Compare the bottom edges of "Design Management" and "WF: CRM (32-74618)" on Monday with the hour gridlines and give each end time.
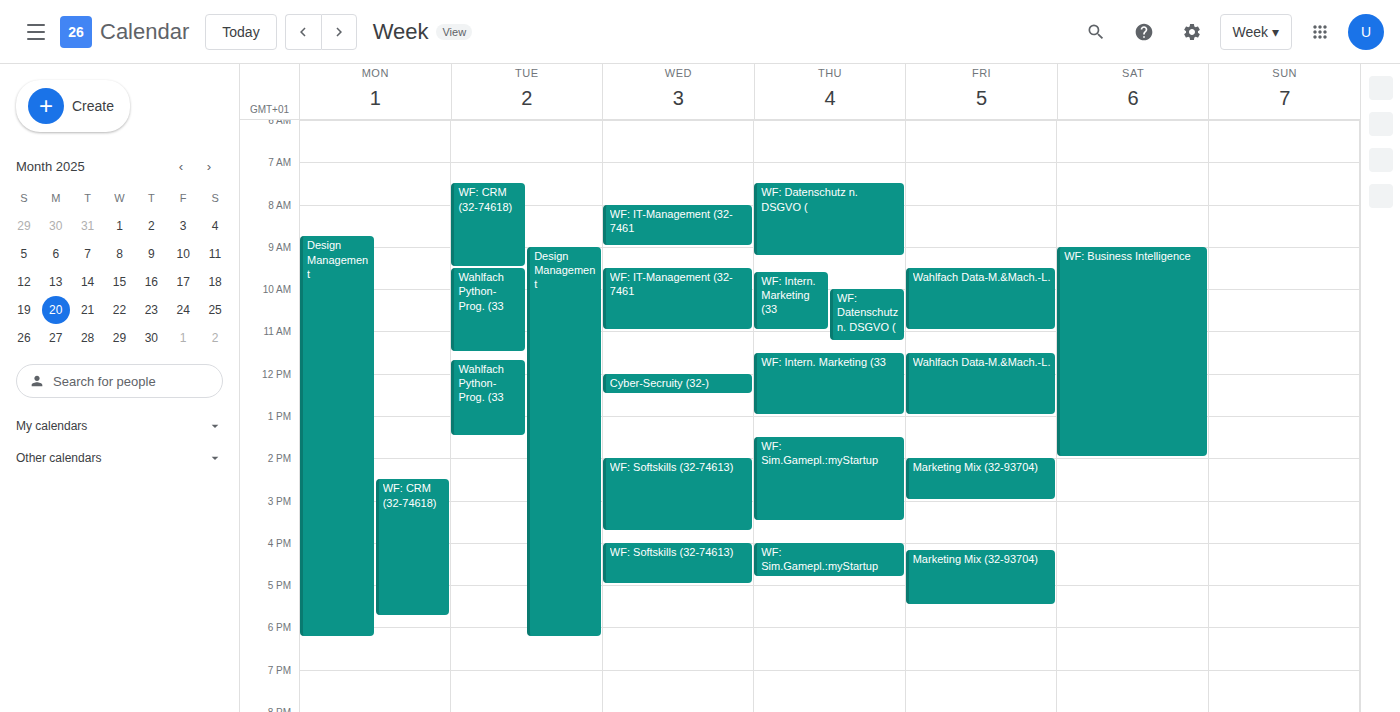
"Design Management": 6:15 PM, neither: a quarter of the way from the 6 PM line to the 7 PM line. "WF: CRM (32-74618)": 5:45 PM, neither: three quarters of the way from the 5 PM line to the 6 PM line.